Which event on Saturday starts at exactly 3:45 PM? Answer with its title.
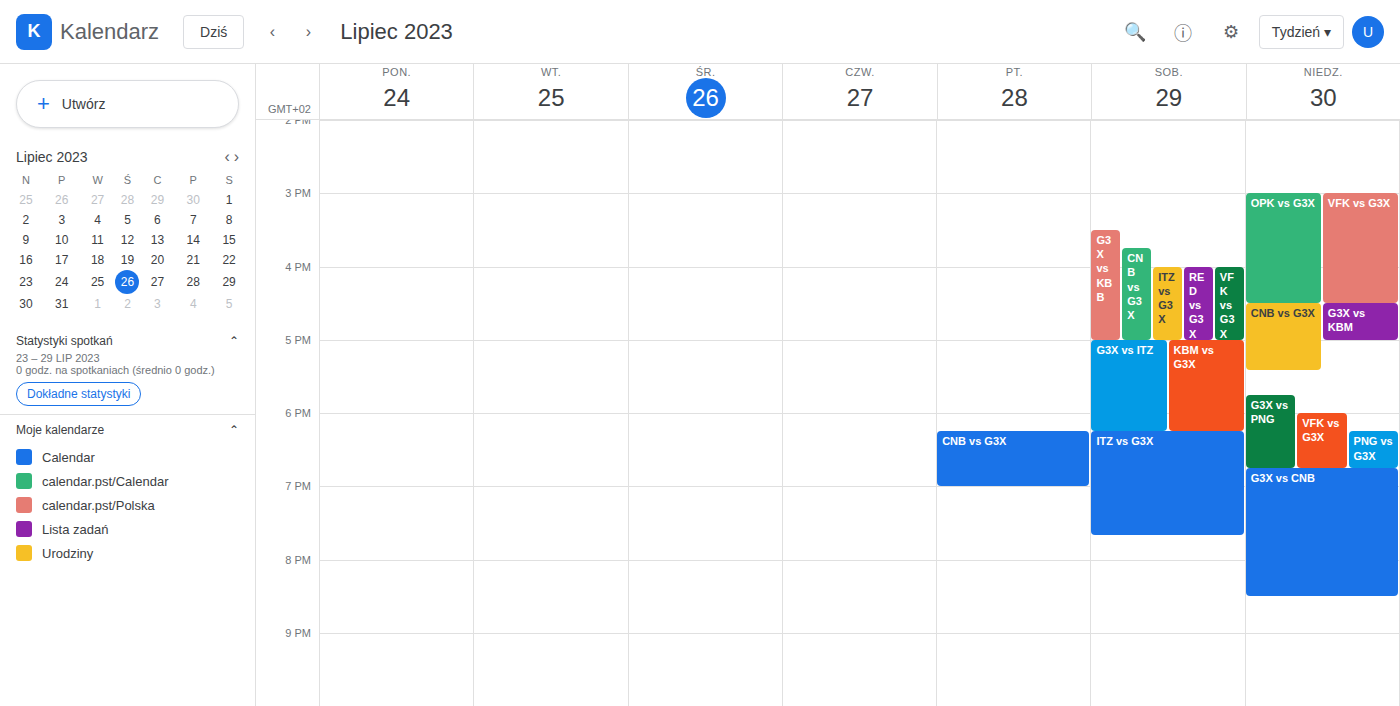
"CNB vs G3X"